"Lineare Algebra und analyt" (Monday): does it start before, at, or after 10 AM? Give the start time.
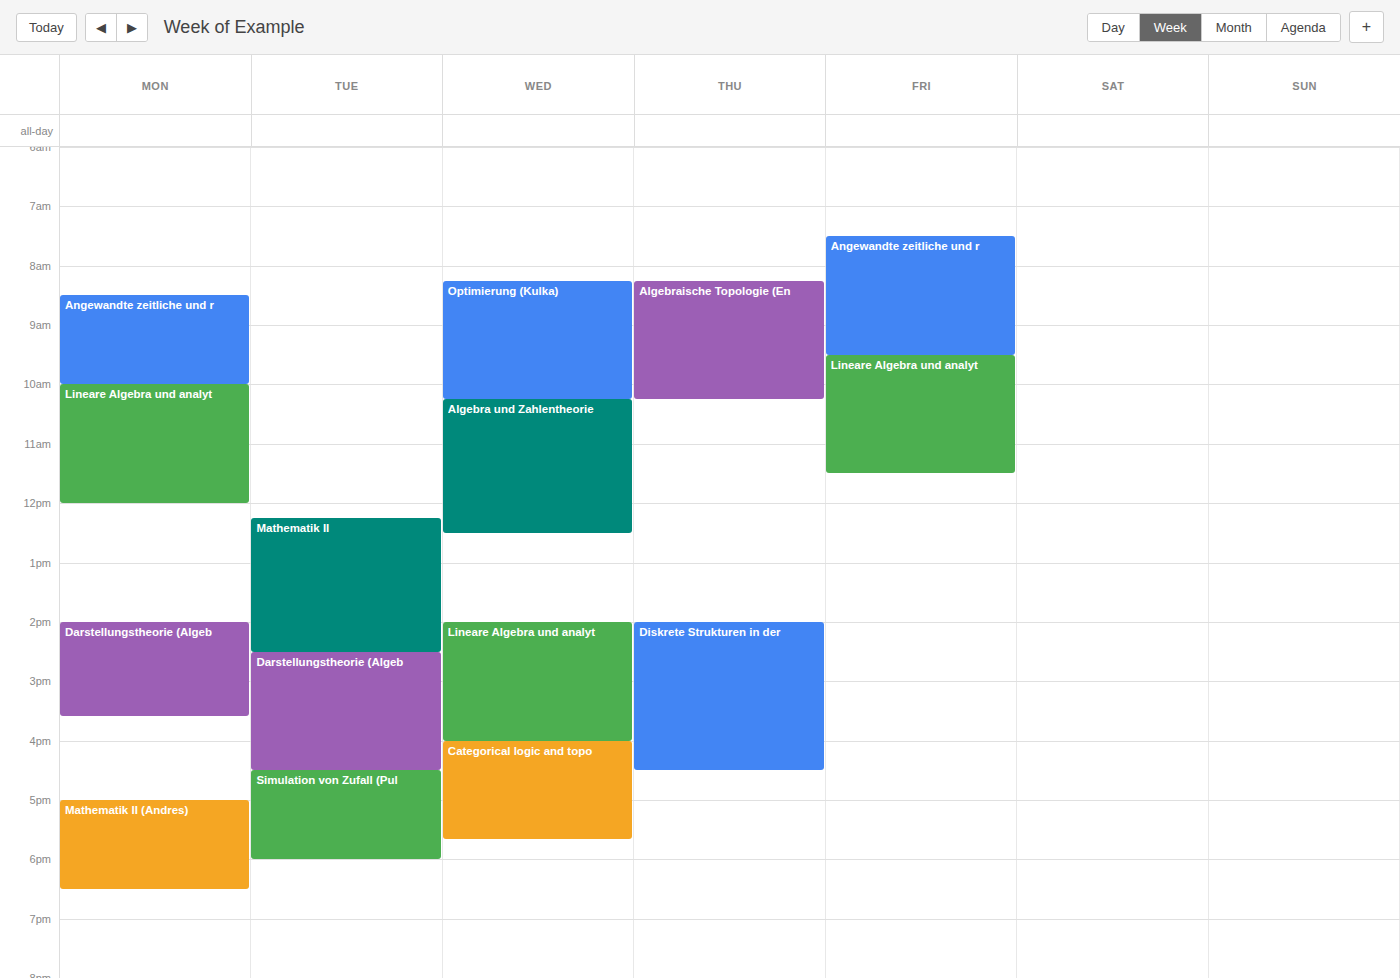
10:00 AM -- exactly at 10 AM, on the 10 AM line.